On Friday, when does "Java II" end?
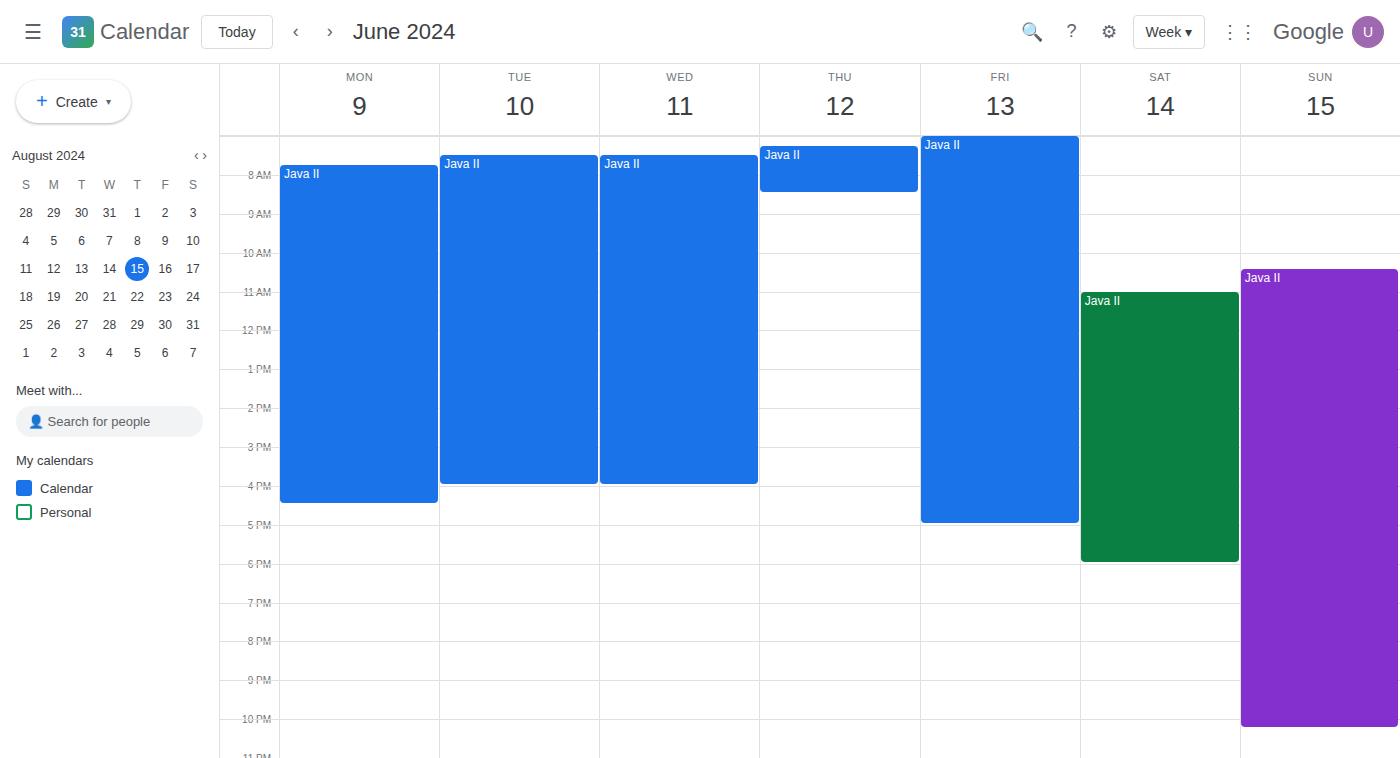
5:00 PM